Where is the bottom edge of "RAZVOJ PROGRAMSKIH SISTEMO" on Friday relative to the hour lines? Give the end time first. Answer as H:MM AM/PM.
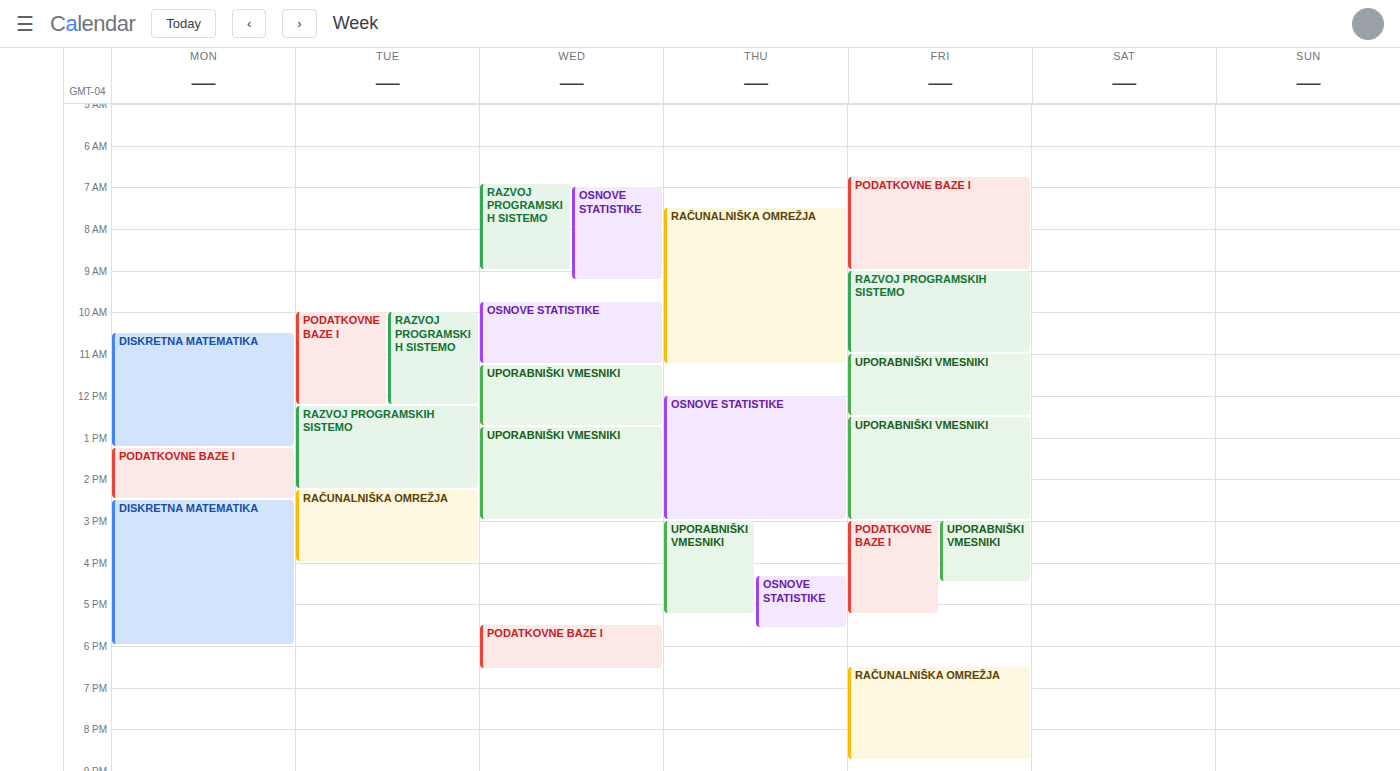
11:00 AM -- exactly on the 11 AM line.